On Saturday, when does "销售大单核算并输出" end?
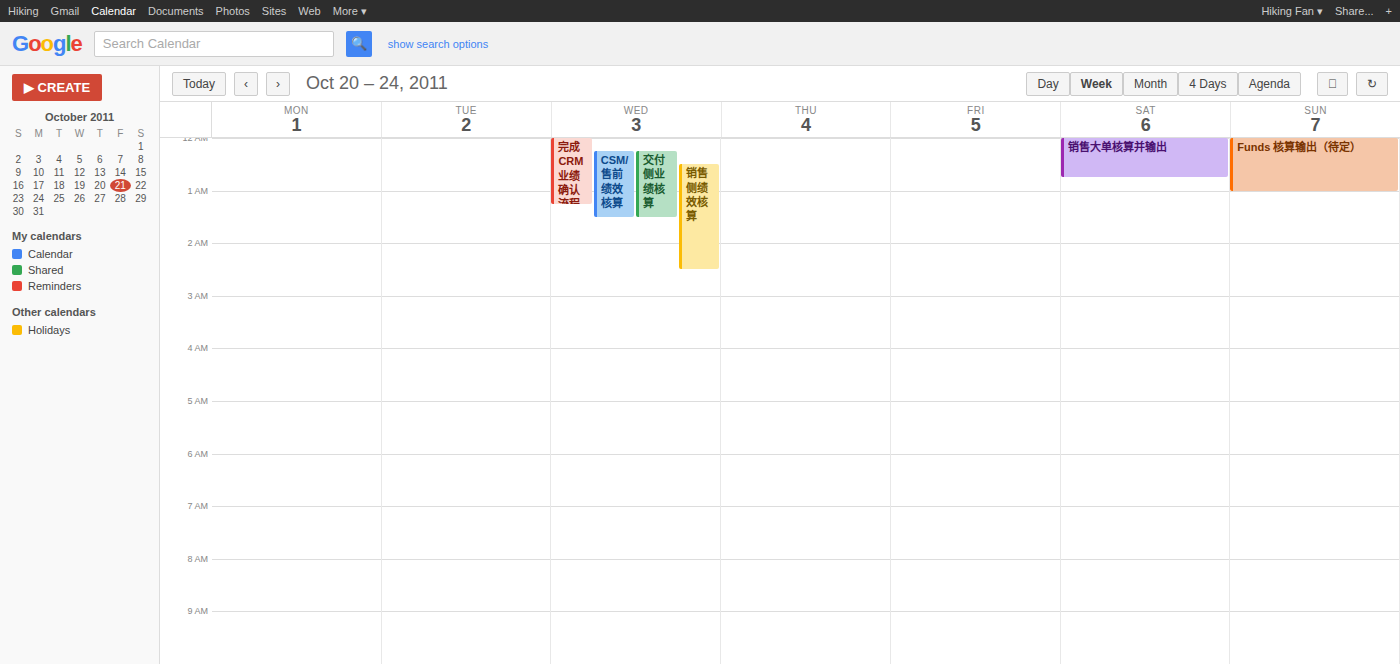
12:45 AM